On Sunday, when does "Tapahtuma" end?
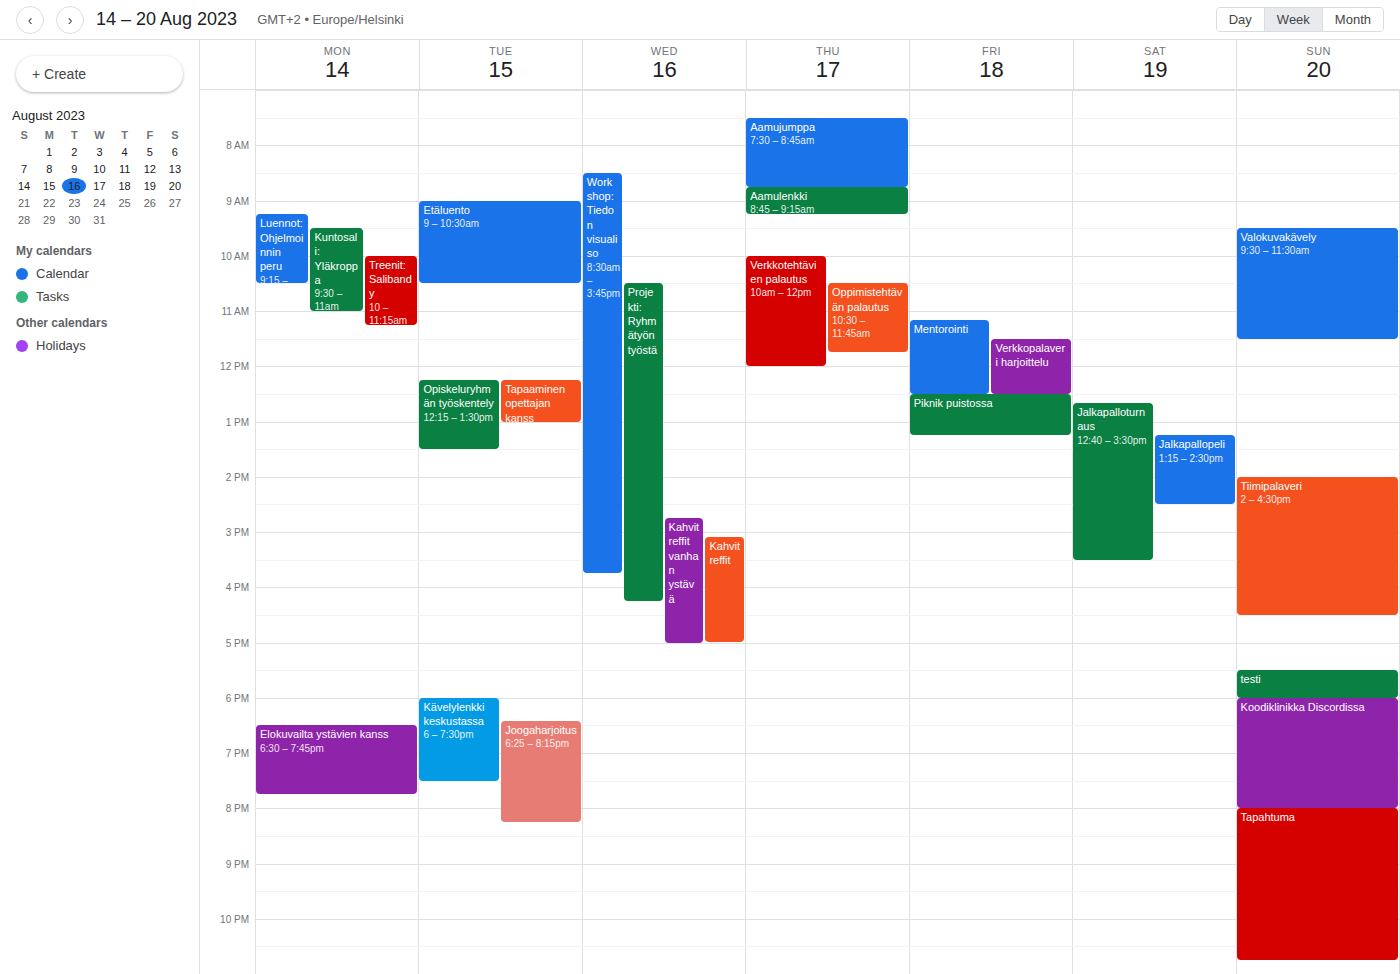
10:45 PM